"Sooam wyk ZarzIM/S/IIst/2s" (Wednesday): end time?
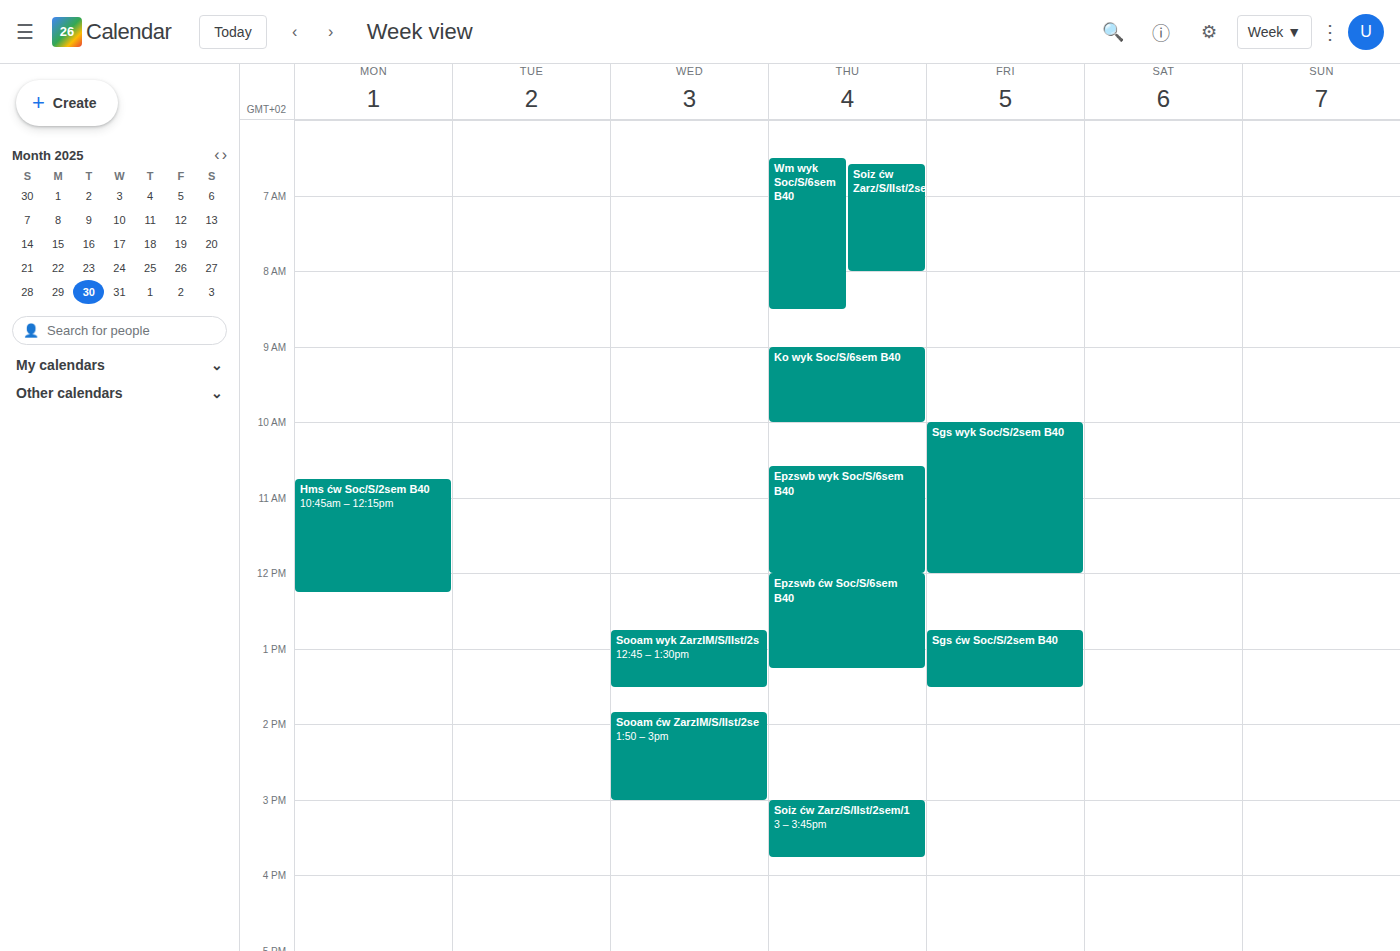
1:30 PM